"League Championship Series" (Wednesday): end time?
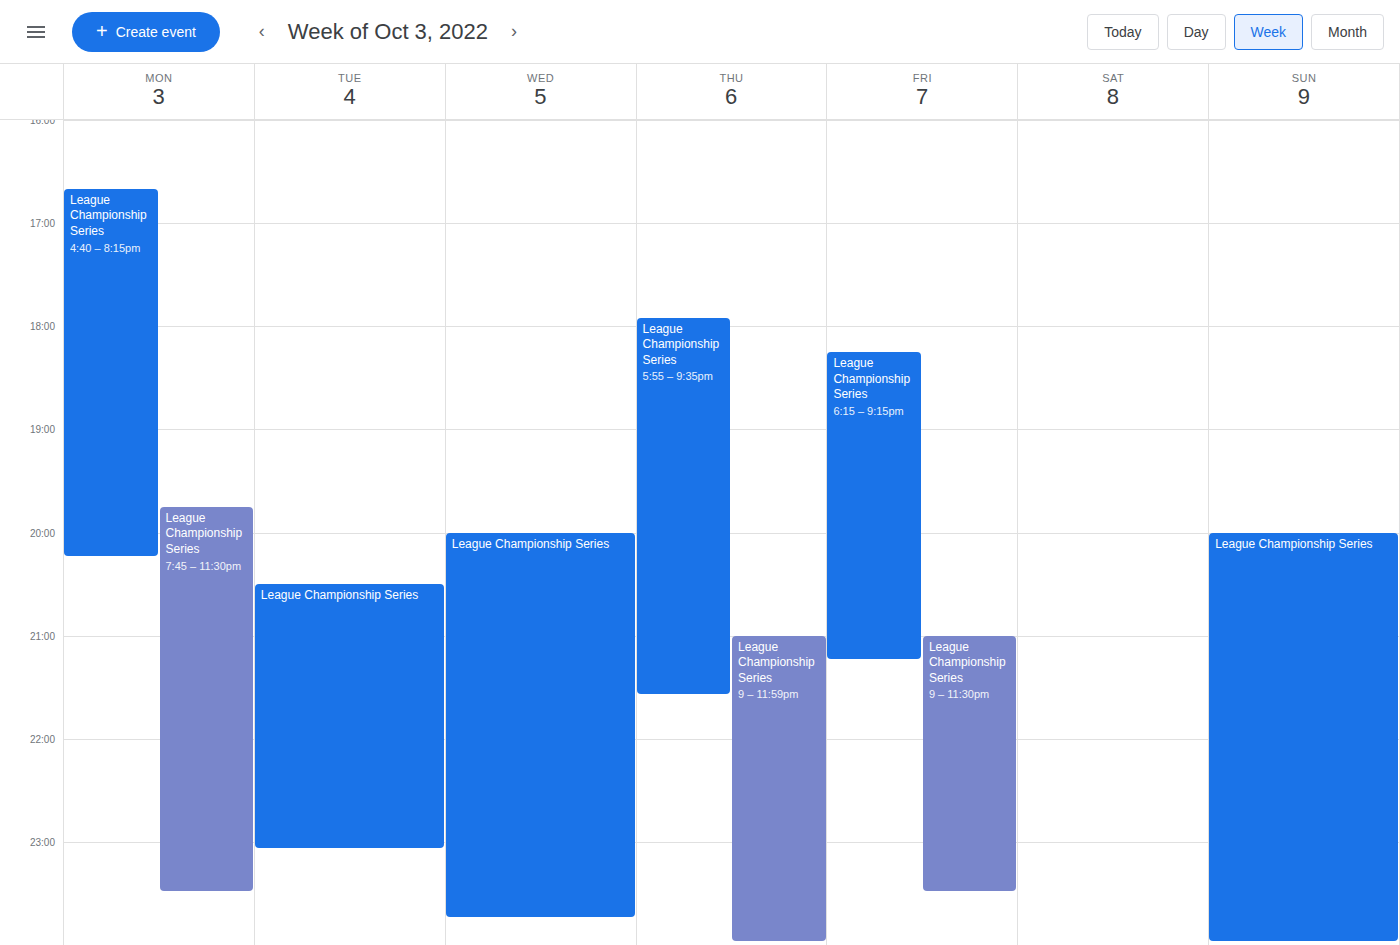
11:45 PM